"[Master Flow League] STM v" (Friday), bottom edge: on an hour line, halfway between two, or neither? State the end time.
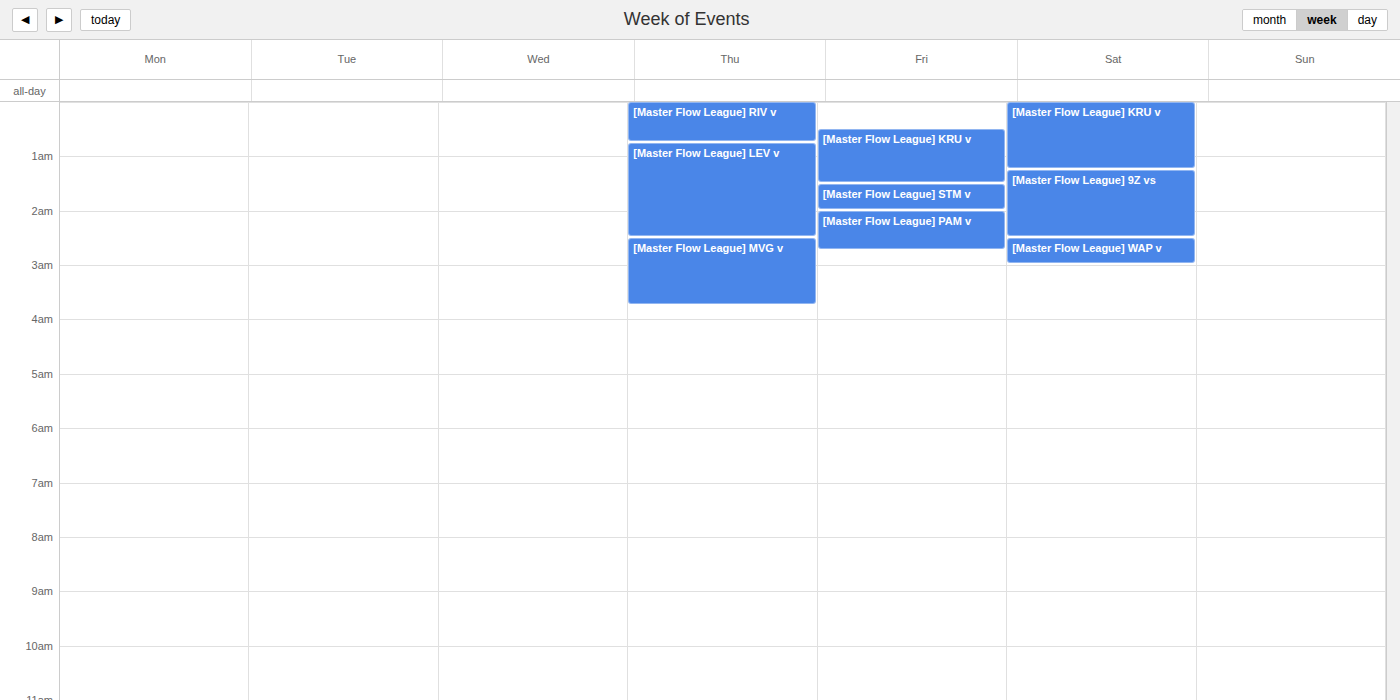
2:00 AM -- exactly on the 2 AM line.